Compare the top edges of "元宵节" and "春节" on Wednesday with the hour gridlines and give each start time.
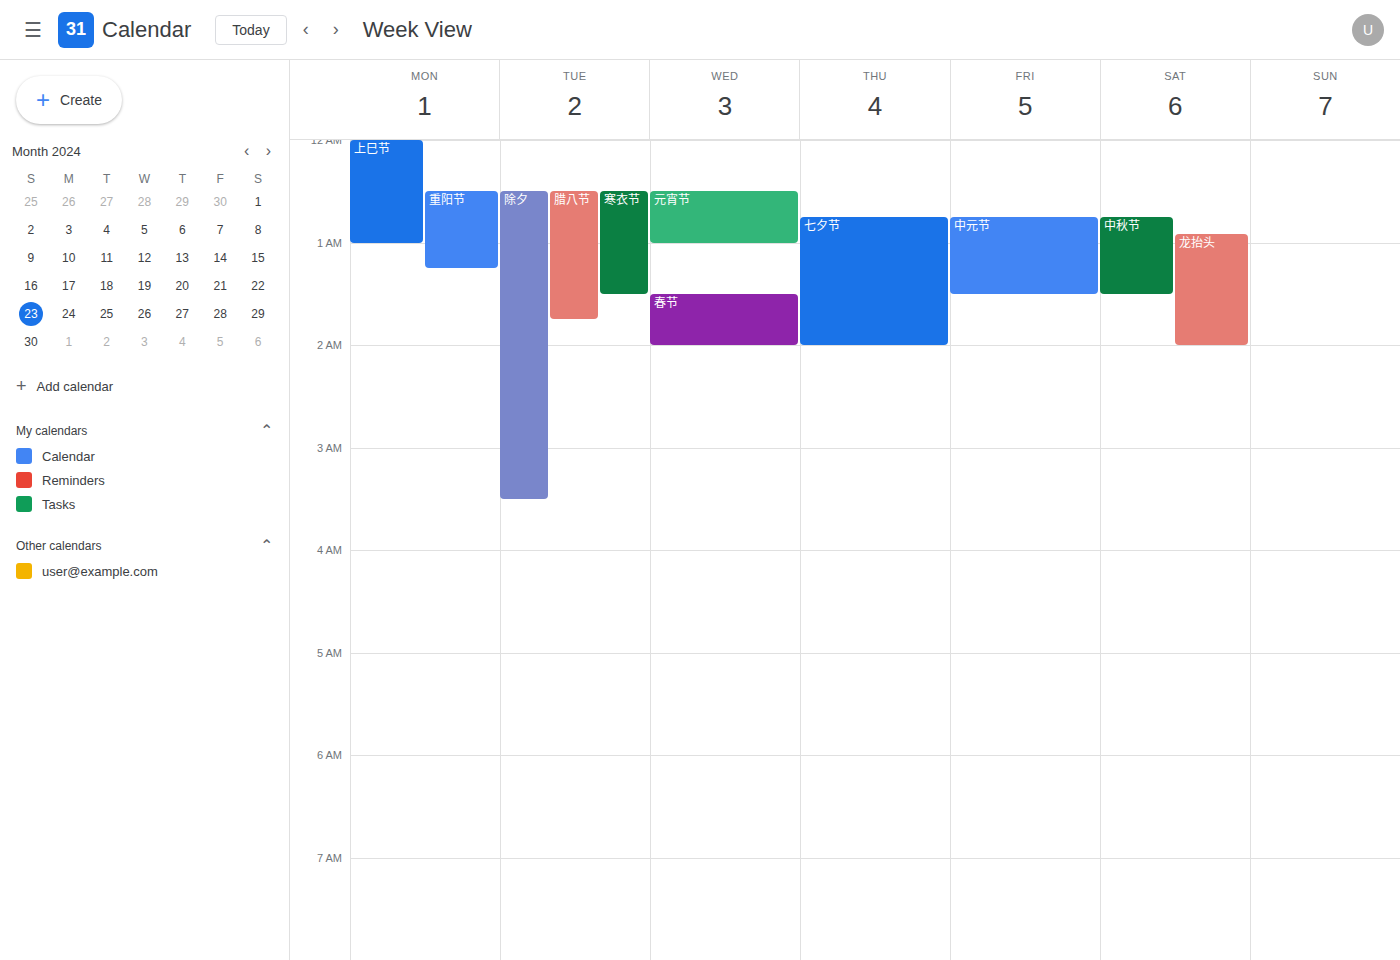
"元宵节": 12:30 AM, halfway between the 12 AM and 1 AM lines. "春节": 1:30 AM, halfway between the 1 AM and 2 AM lines.